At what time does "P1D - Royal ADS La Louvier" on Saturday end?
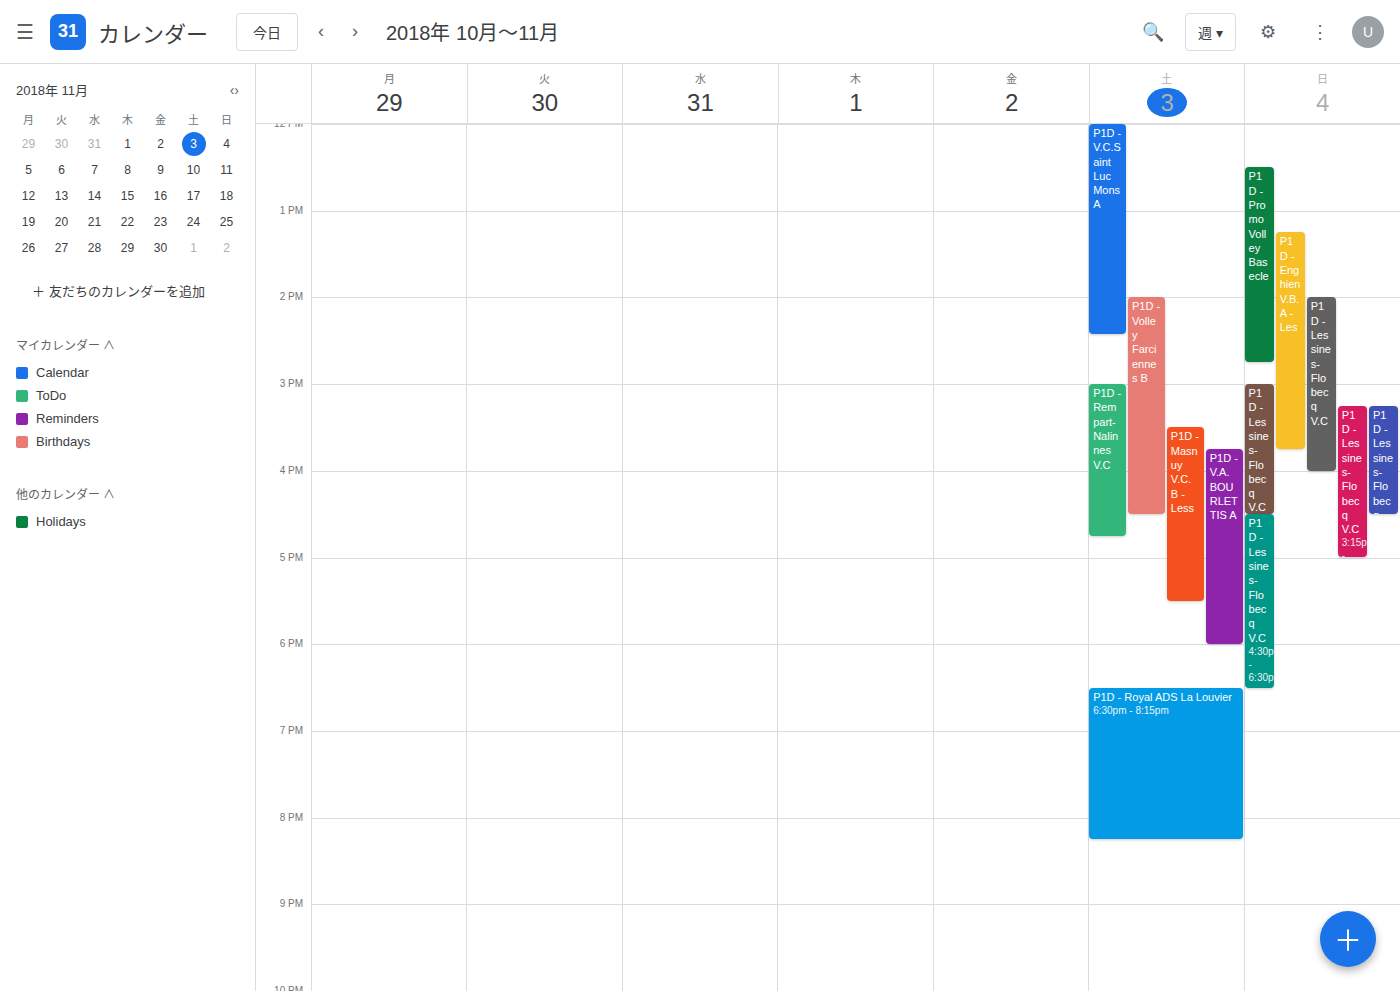
8:15 PM